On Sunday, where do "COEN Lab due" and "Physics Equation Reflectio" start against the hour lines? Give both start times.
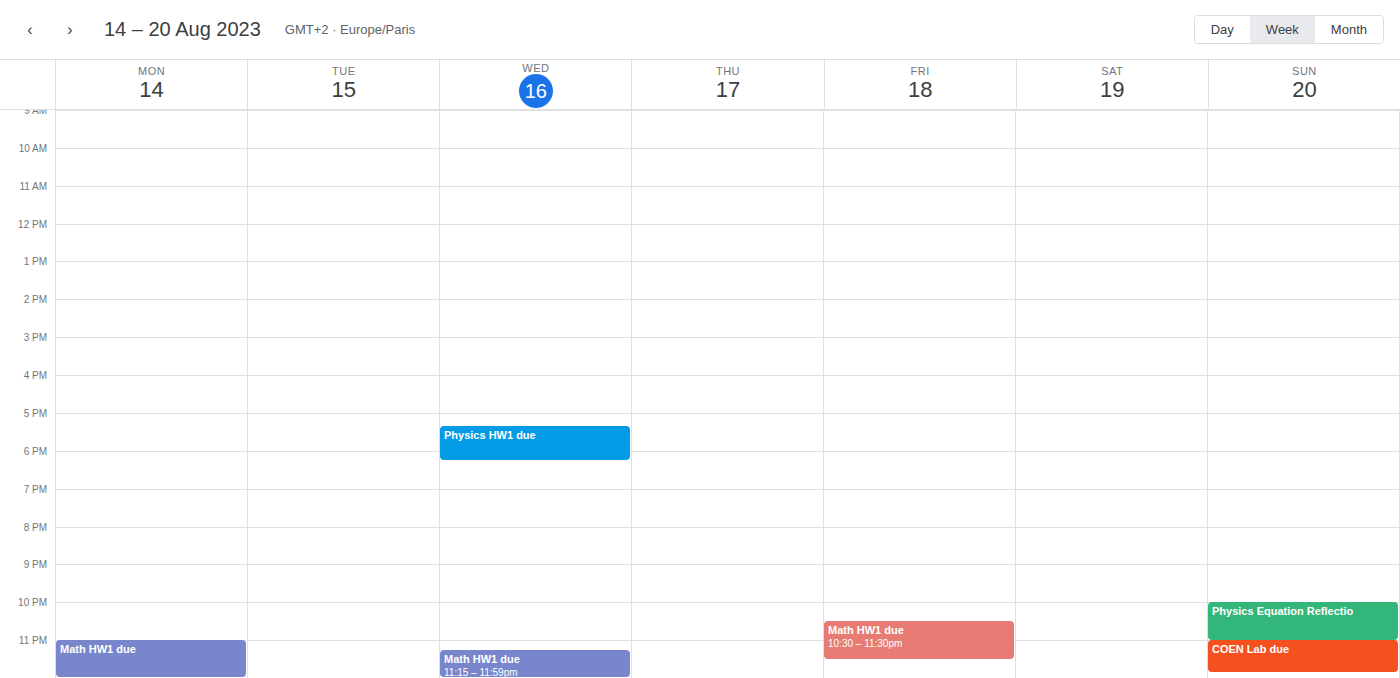
"COEN Lab due": 23:00, exactly on the 23:00 line. "Physics Equation Reflectio": 22:00, exactly on the 22:00 line.